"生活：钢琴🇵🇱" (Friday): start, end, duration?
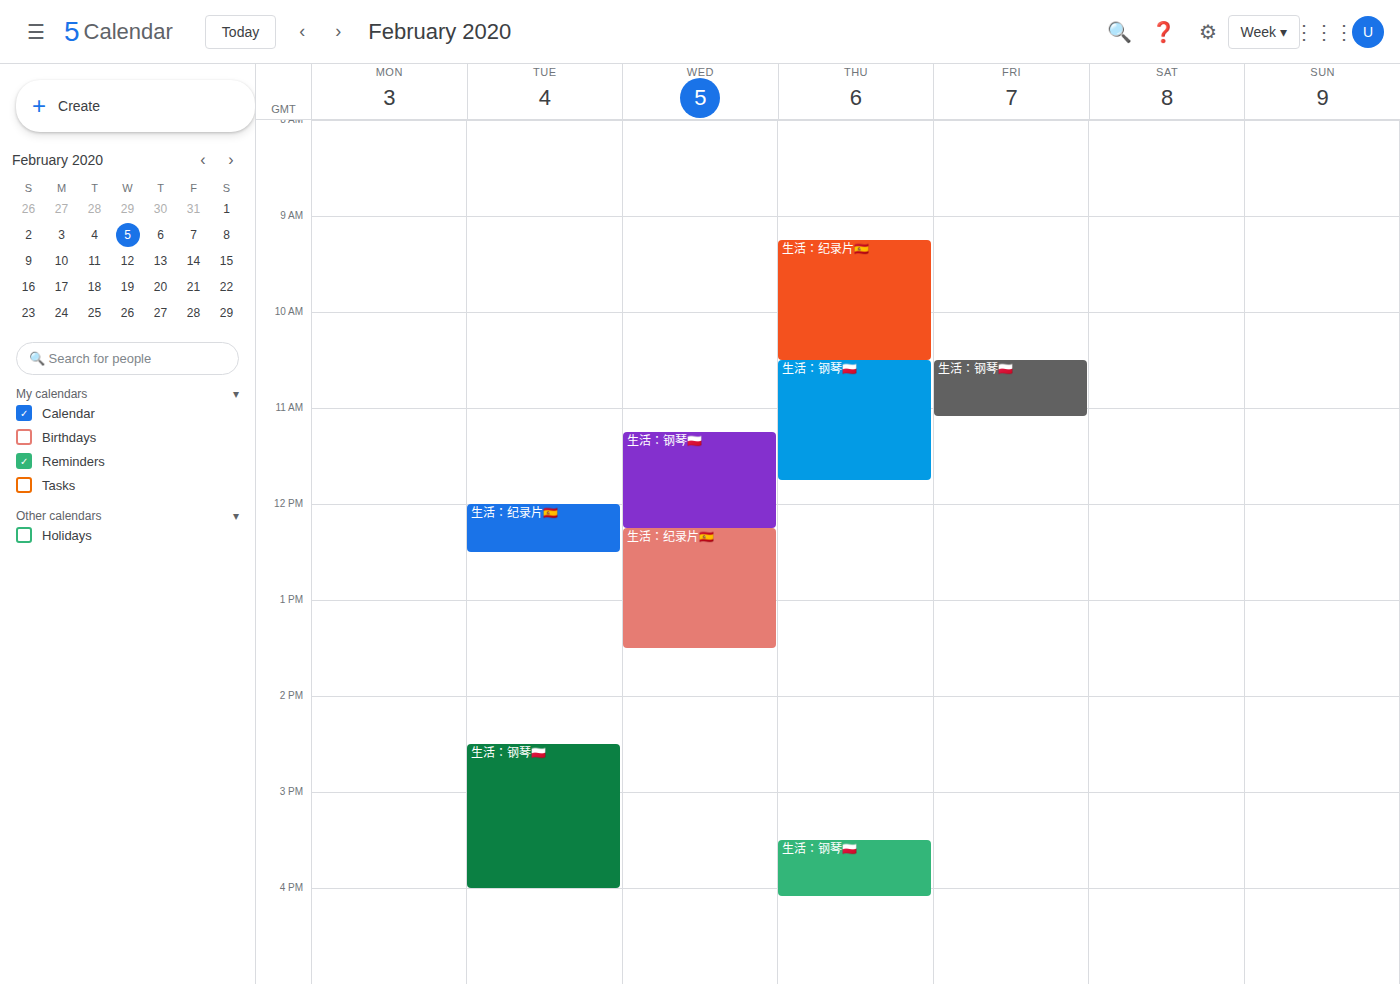
10:30 AM to 11:05 AM, 35 minutes